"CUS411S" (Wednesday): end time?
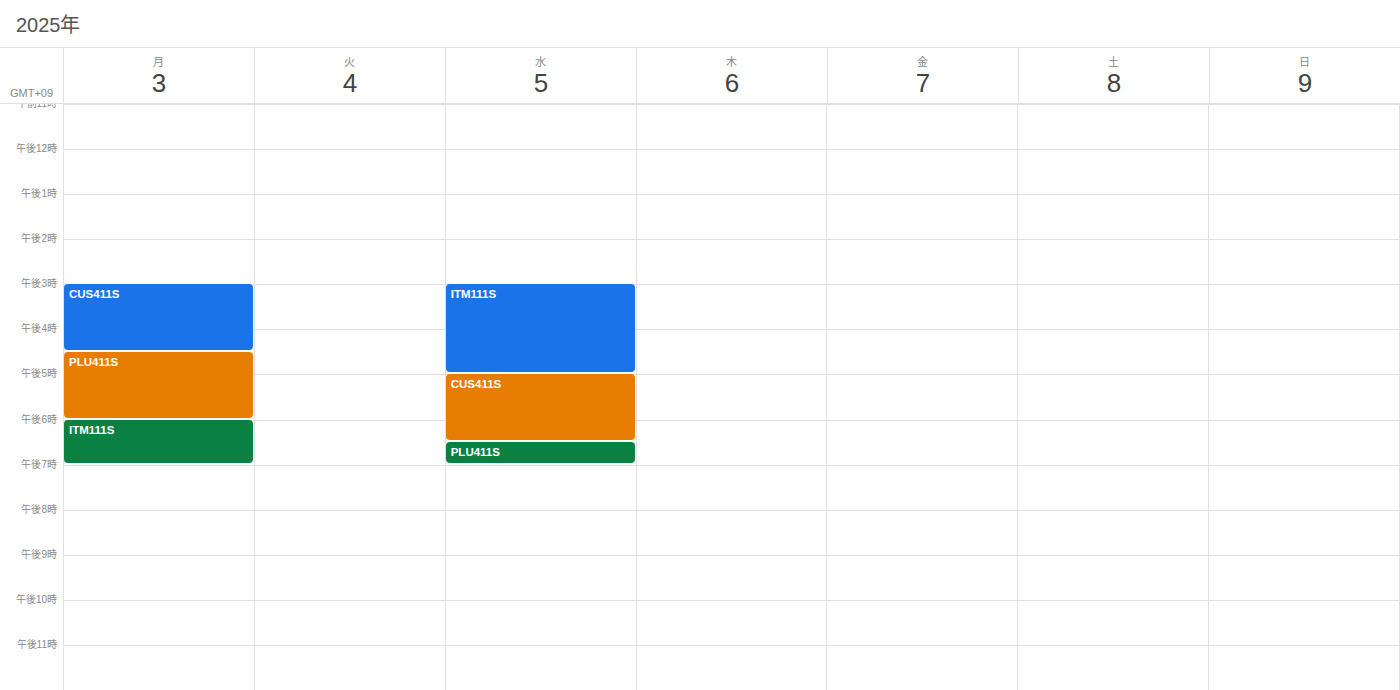
6:30 PM